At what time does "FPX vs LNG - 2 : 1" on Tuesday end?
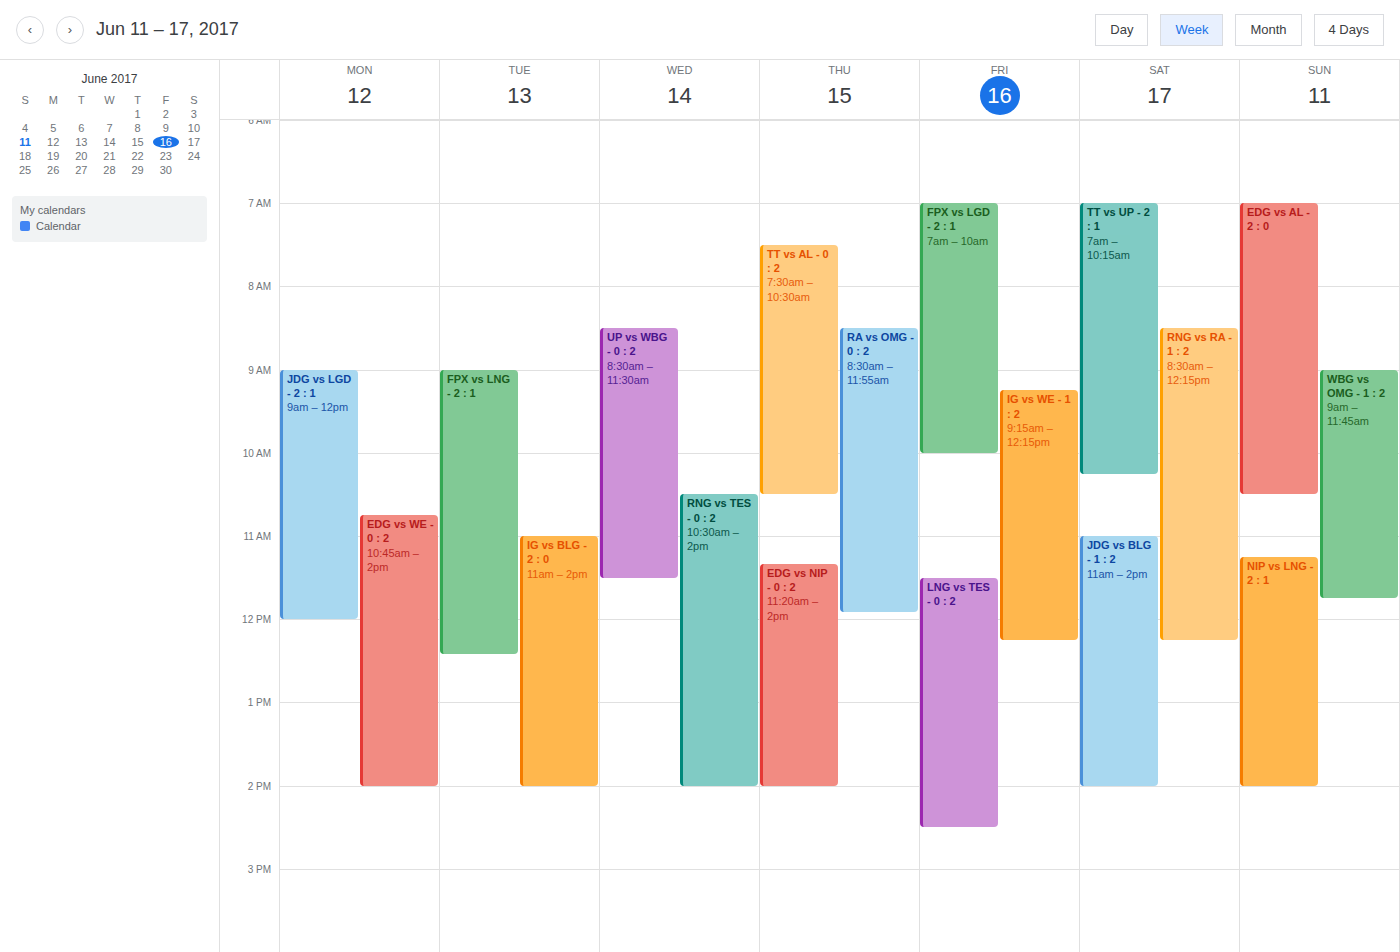
12:25 PM